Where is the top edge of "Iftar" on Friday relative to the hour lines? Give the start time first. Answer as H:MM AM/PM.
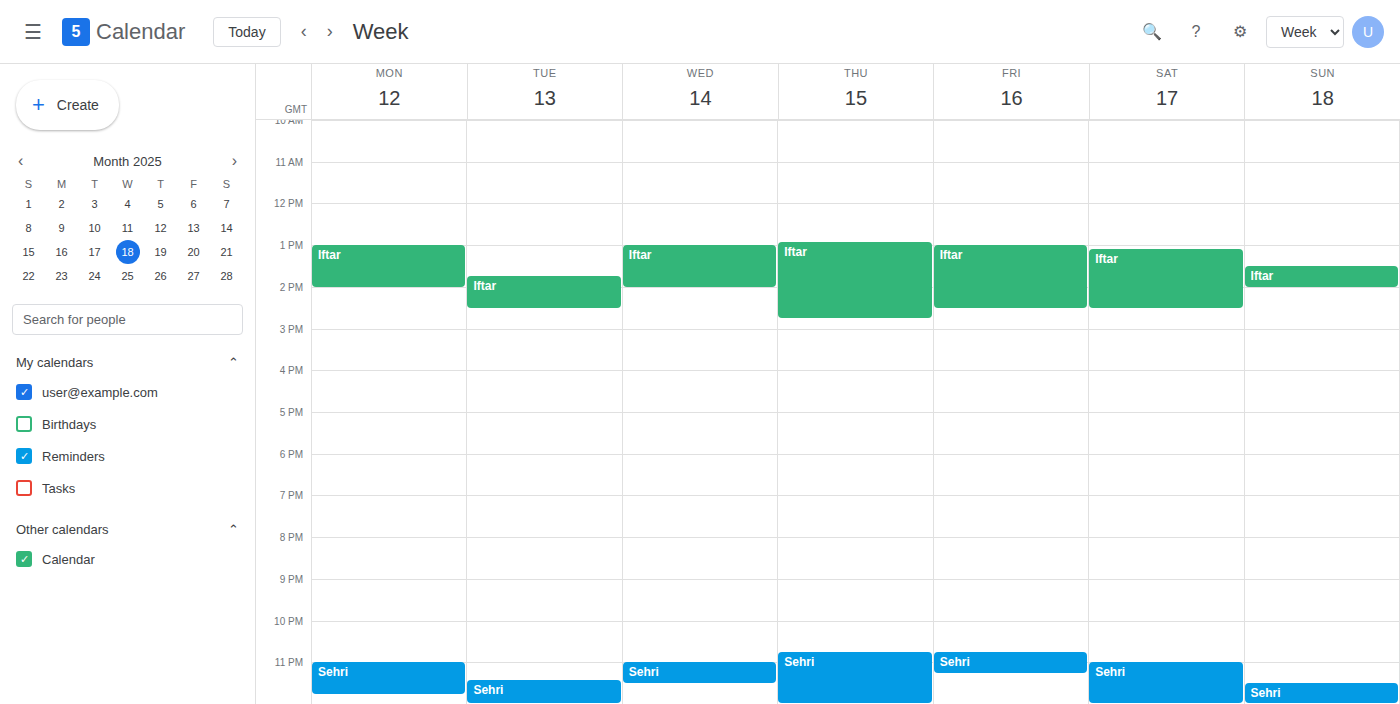
1:00 PM -- exactly on the 1 PM line.